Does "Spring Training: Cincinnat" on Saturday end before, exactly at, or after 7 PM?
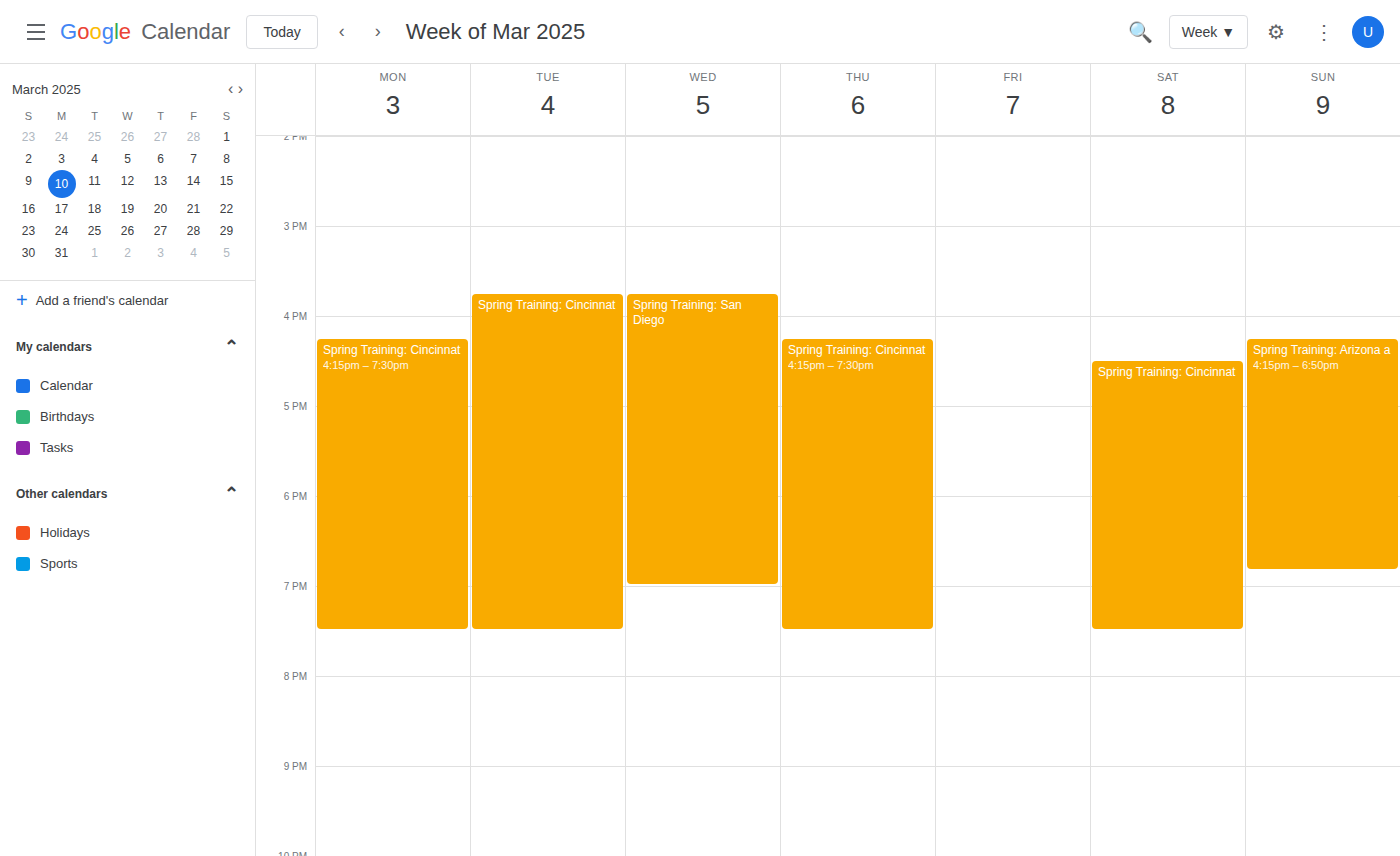
7:30 PM -- after 7 PM, 30 minutes below the 7 PM line.